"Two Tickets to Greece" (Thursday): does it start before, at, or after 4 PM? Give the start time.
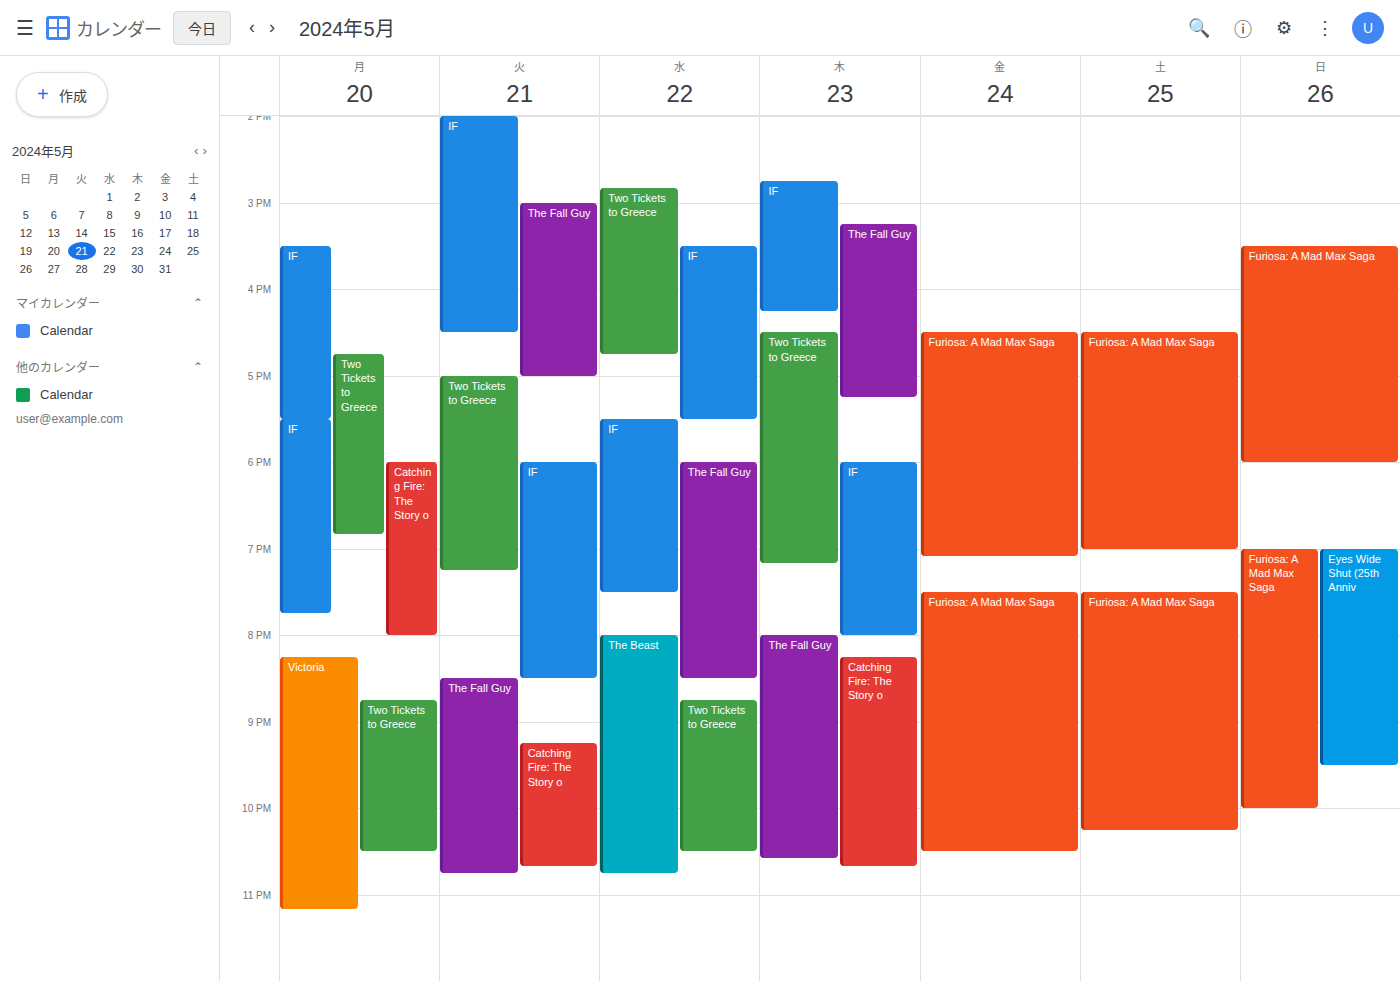
4:30 PM -- after 4 PM, 30 minutes below the 4 PM line.